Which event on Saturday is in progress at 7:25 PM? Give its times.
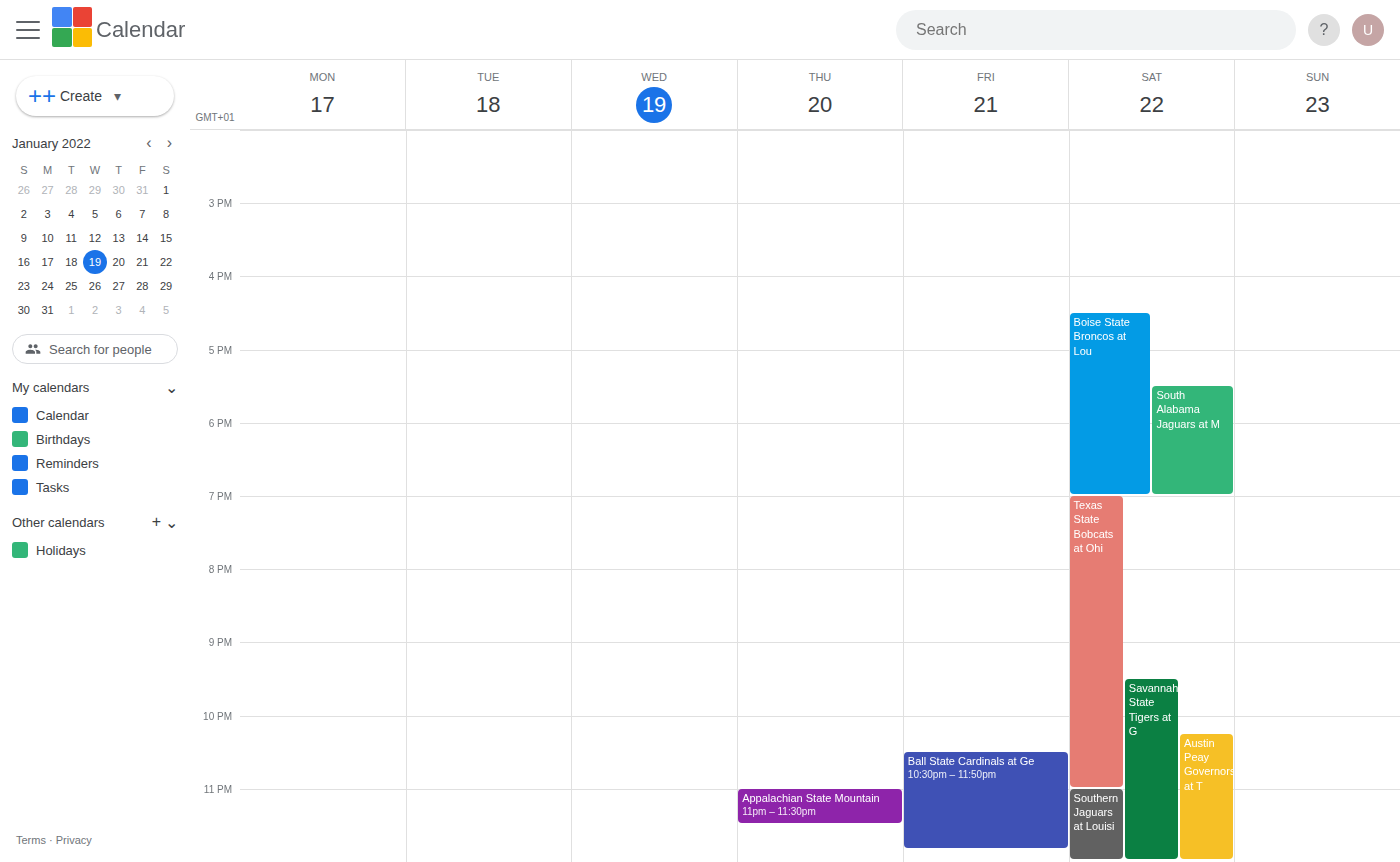
"Texas State Bobcats at Ohi", 7:00 PM to 11:00 PM